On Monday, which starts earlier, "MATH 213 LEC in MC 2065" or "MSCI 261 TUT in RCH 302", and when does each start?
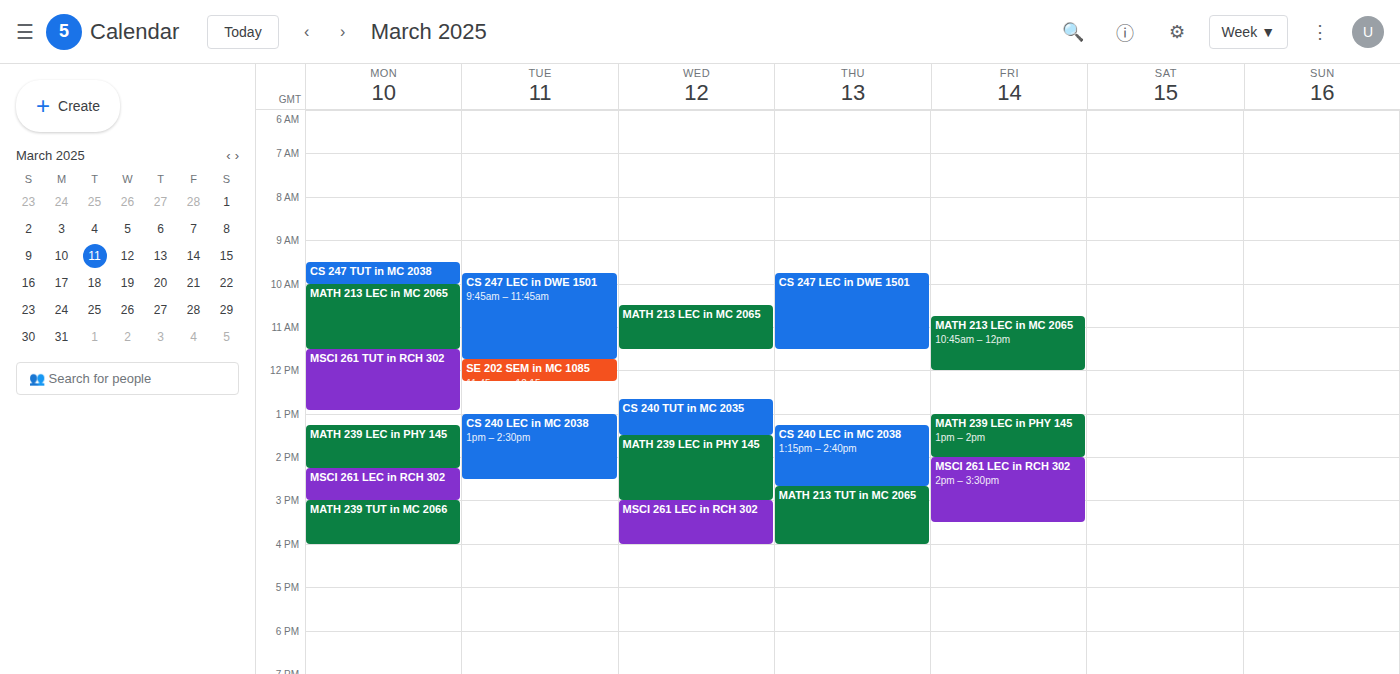
"MATH 213 LEC in MC 2065" 10:00 AM; "MSCI 261 TUT in RCH 302" 11:30 AM.